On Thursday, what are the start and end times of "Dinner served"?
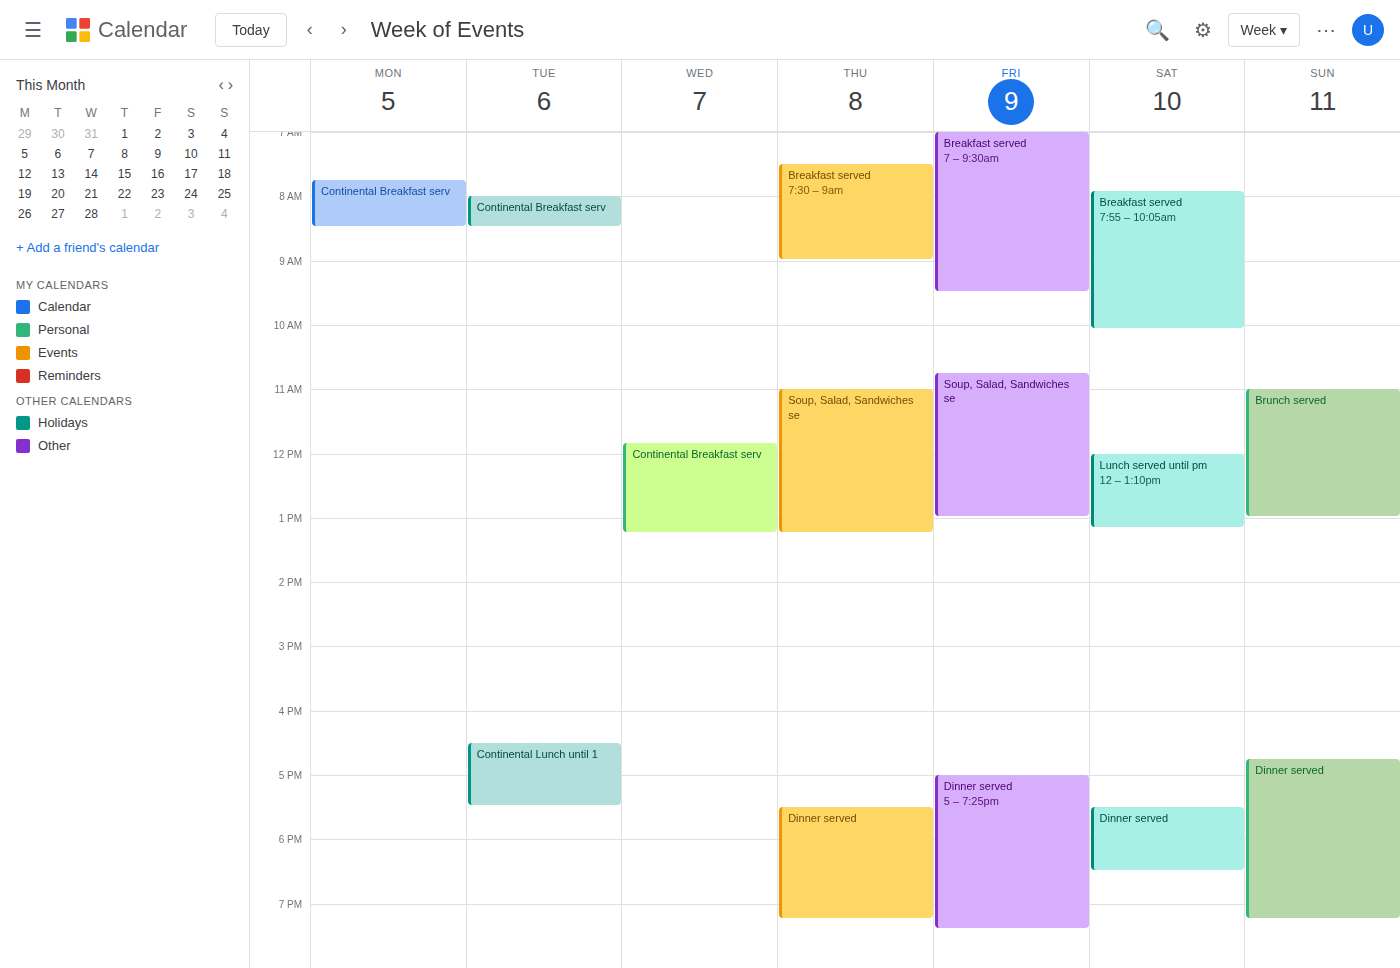
5:30 PM to 7:15 PM